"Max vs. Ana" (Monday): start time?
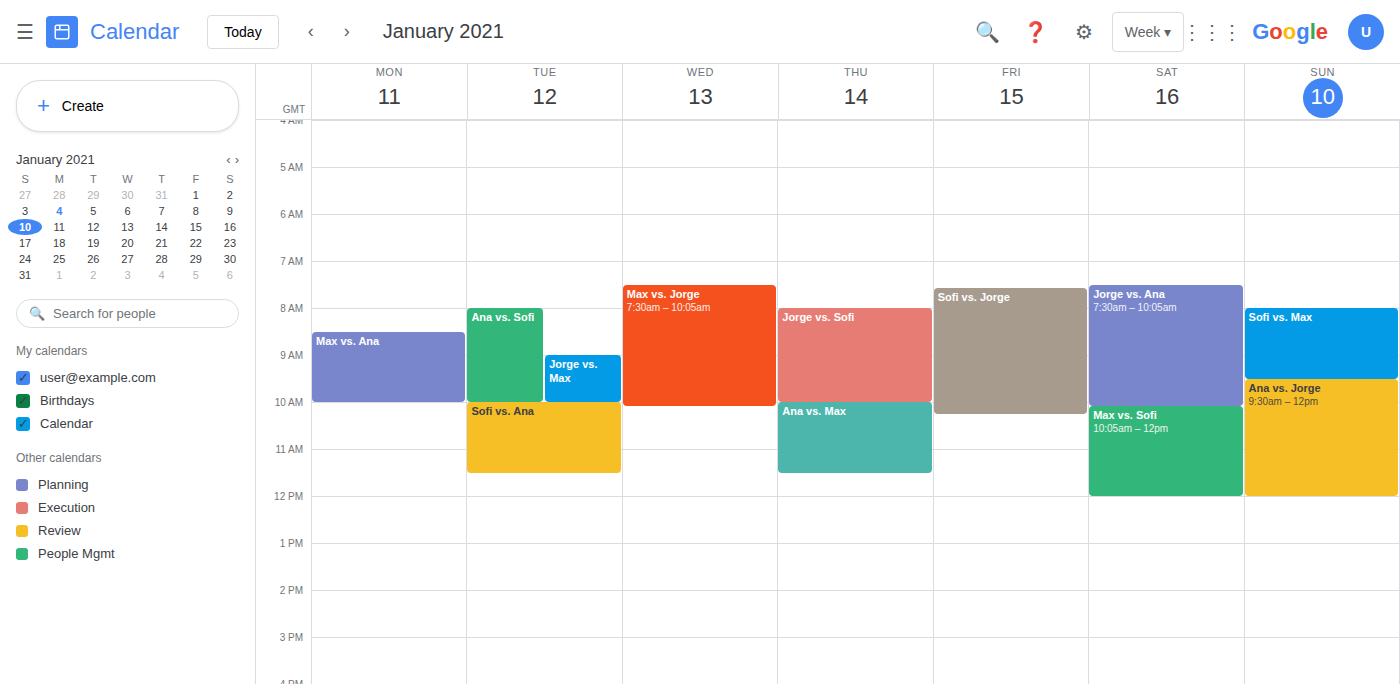
8:30 AM